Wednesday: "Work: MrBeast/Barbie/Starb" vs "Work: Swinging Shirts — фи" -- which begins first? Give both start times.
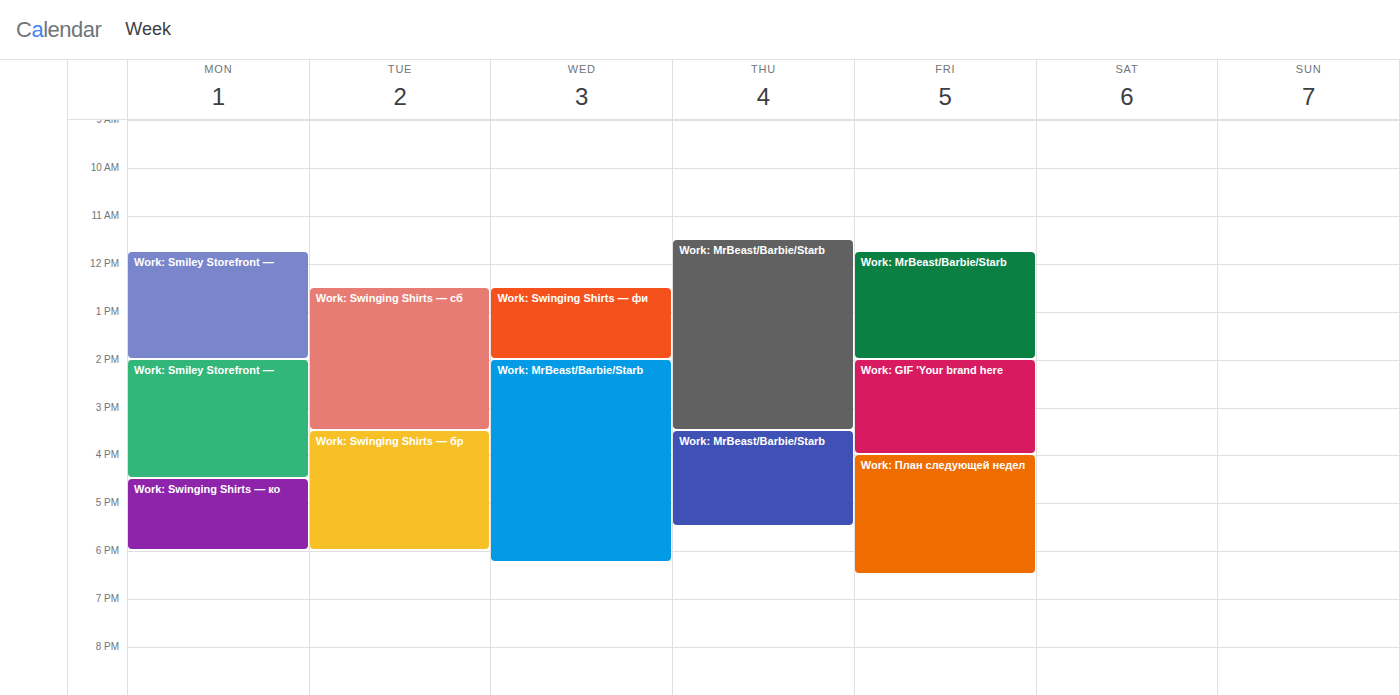
"Work: Swinging Shirts — фи" 12:30 PM; "Work: MrBeast/Barbie/Starb" 2:00 PM.